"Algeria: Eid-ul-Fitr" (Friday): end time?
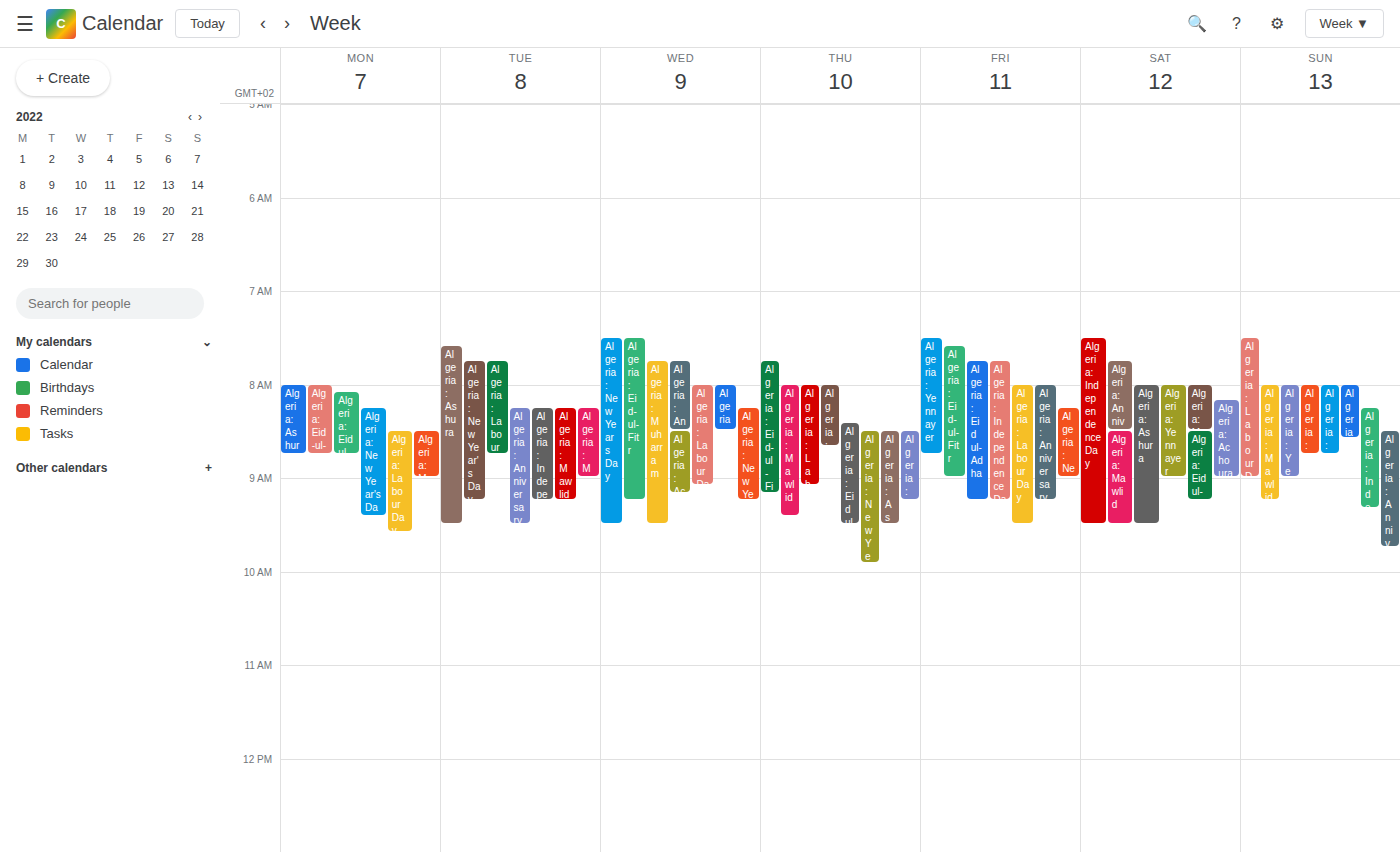
9:00 AM